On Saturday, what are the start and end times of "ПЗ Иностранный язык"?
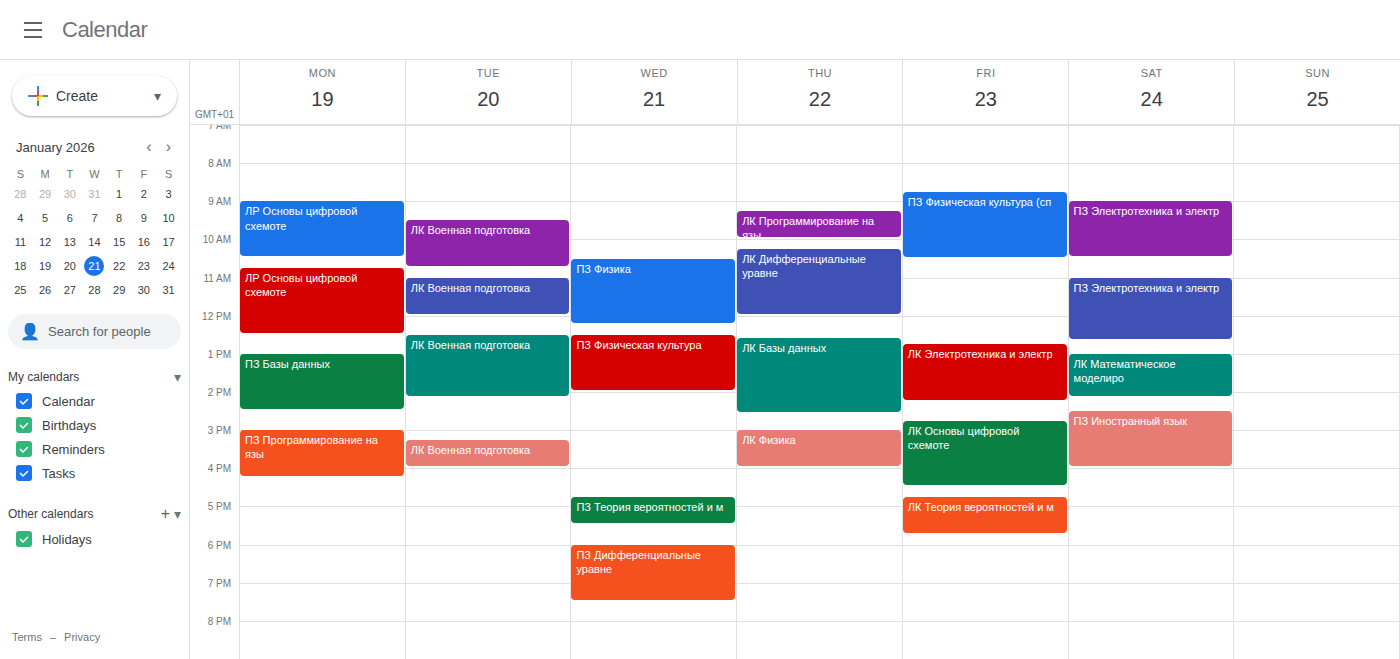
2:30 PM to 4:00 PM